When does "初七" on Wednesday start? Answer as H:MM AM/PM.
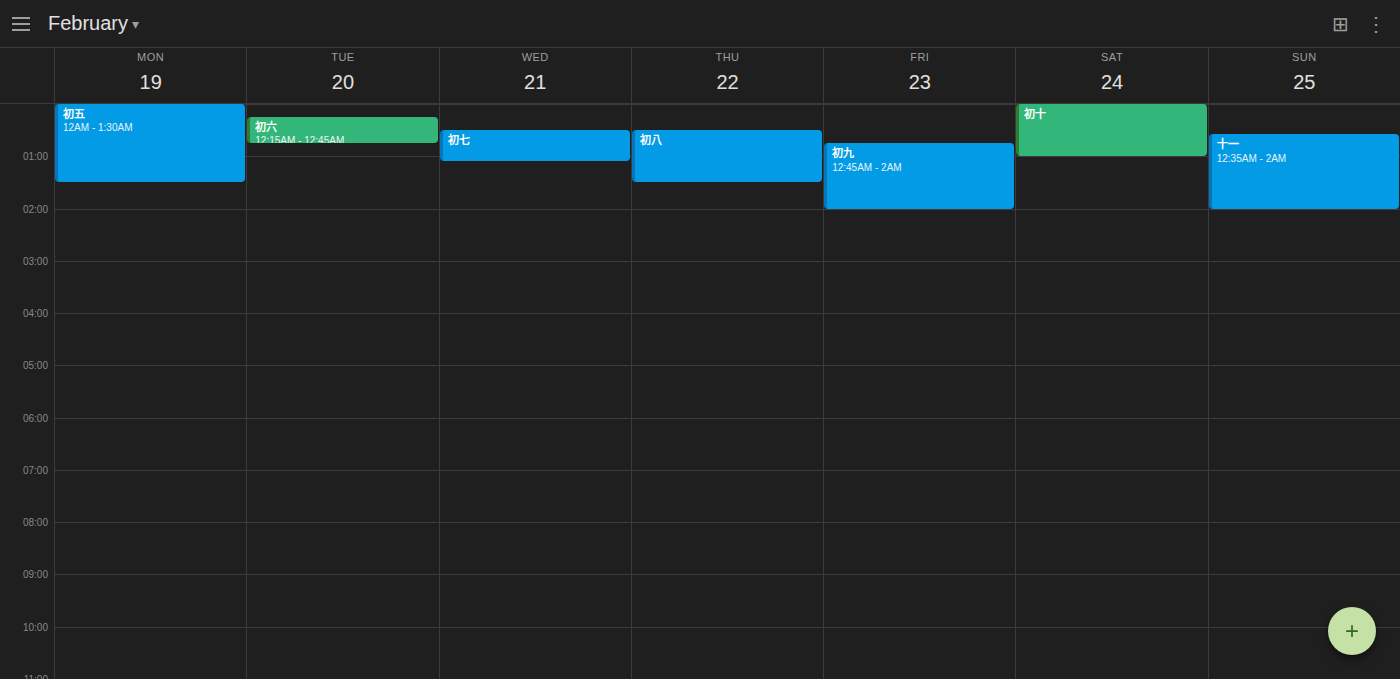
12:30 AM